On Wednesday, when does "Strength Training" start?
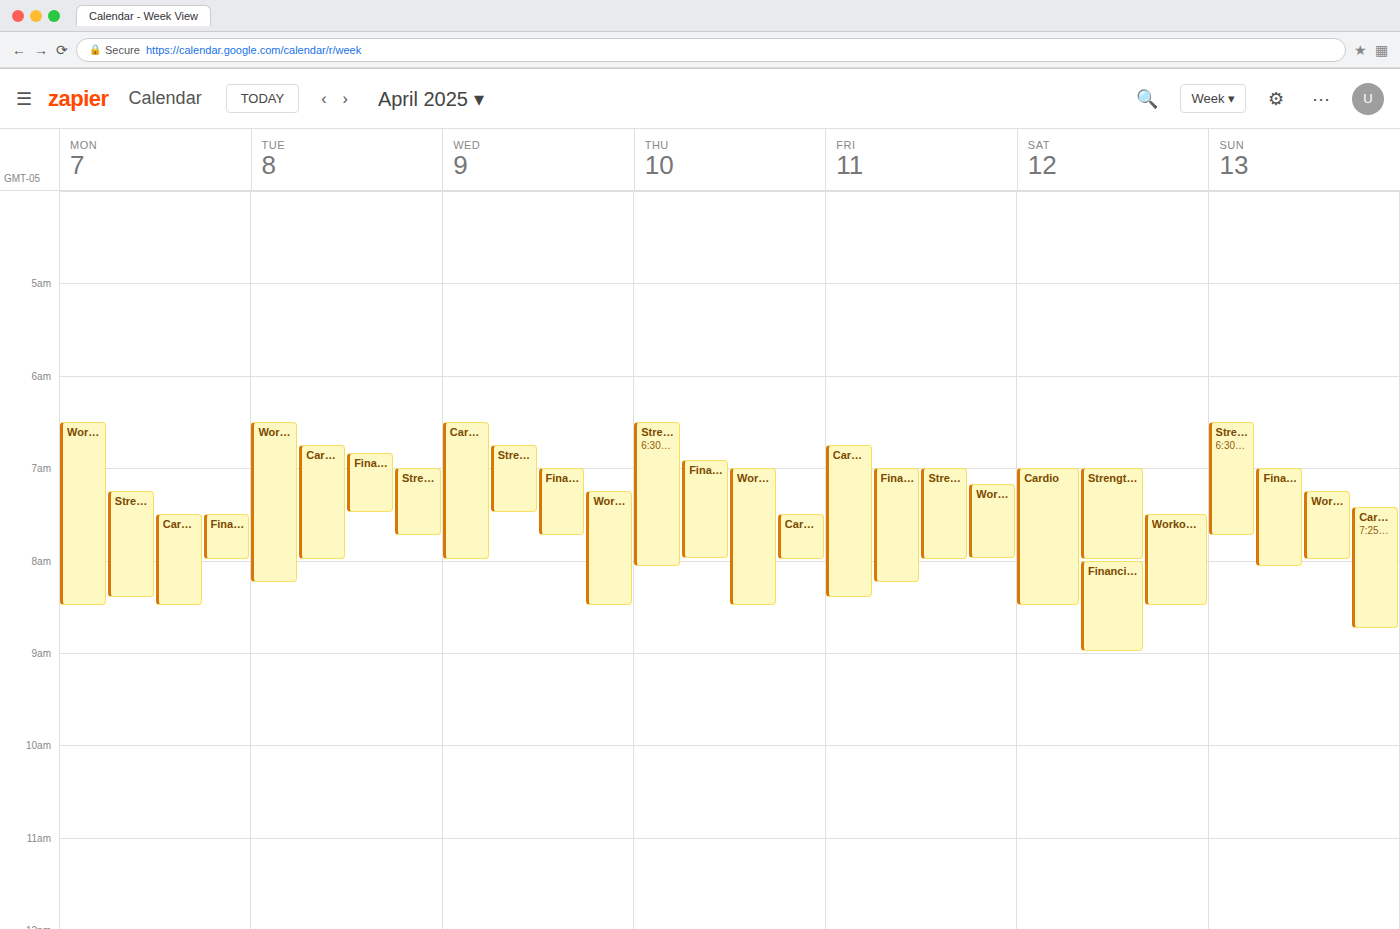
6:45 AM